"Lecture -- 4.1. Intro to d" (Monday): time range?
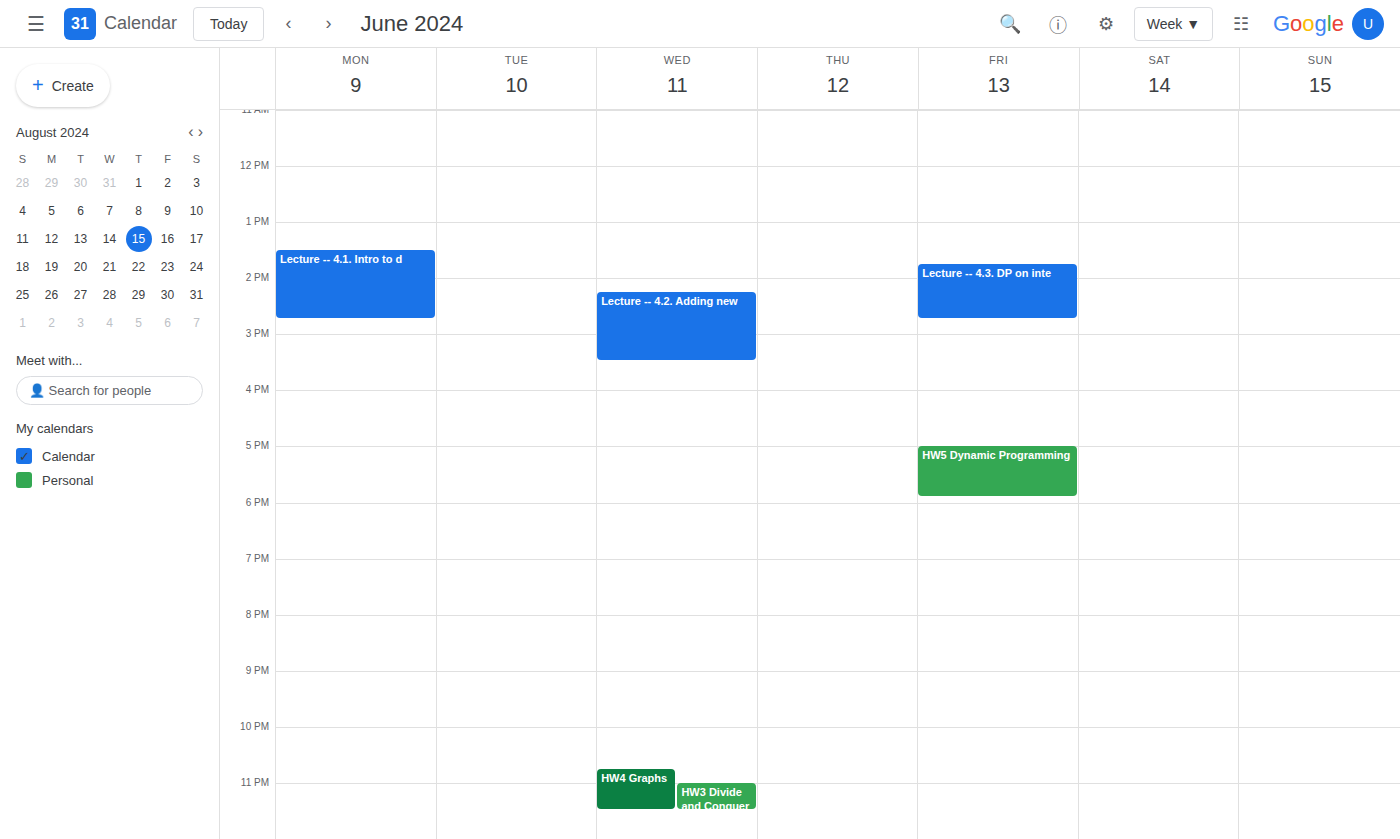
1:30 PM to 2:45 PM